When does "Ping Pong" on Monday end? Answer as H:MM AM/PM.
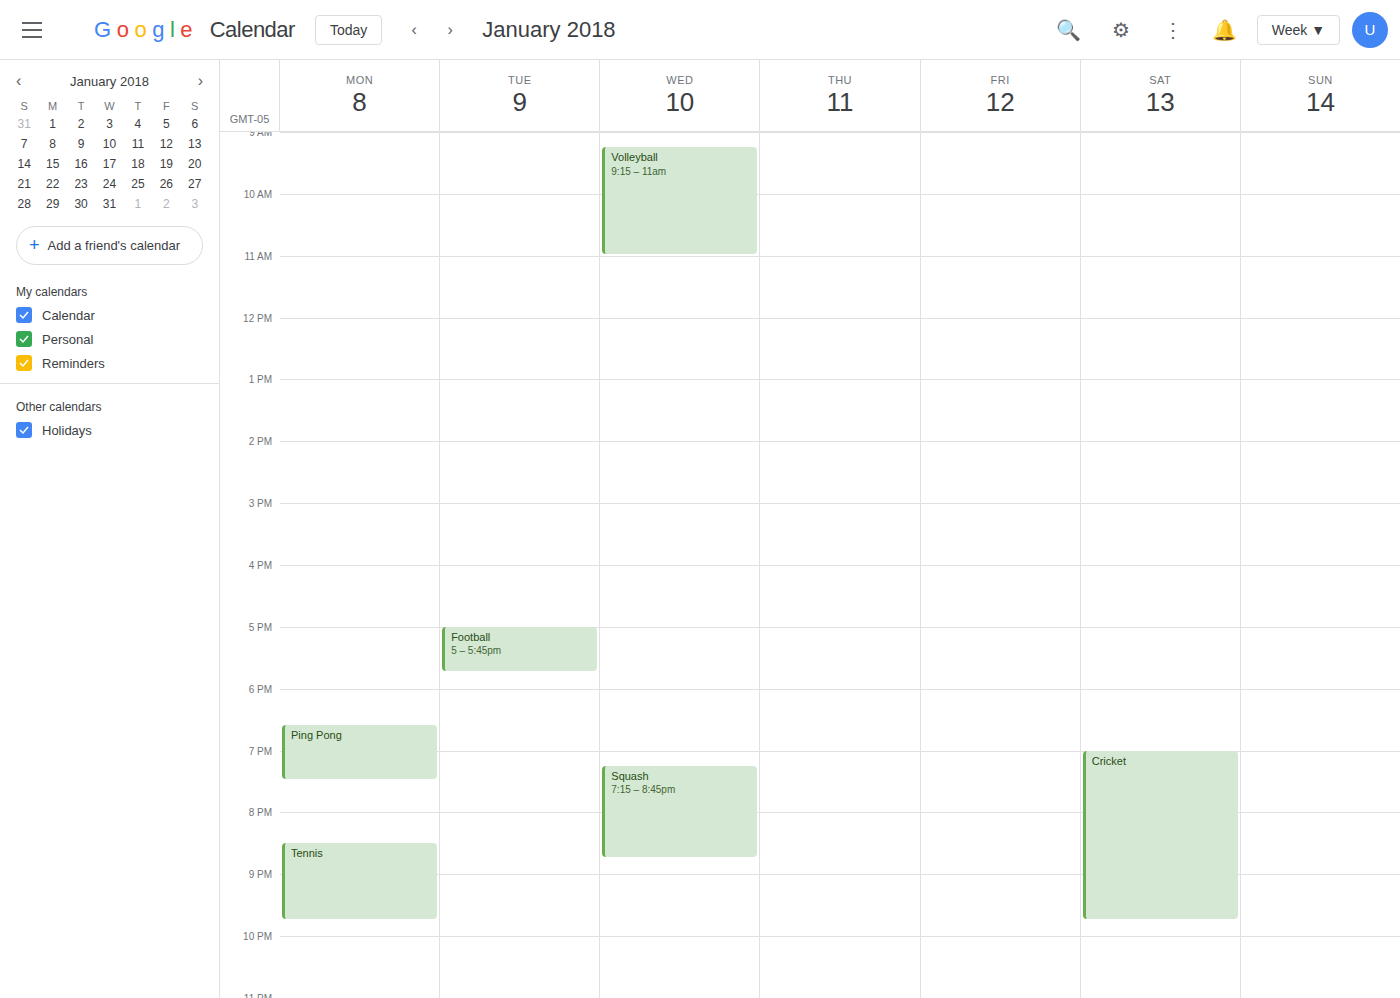
7:30 PM